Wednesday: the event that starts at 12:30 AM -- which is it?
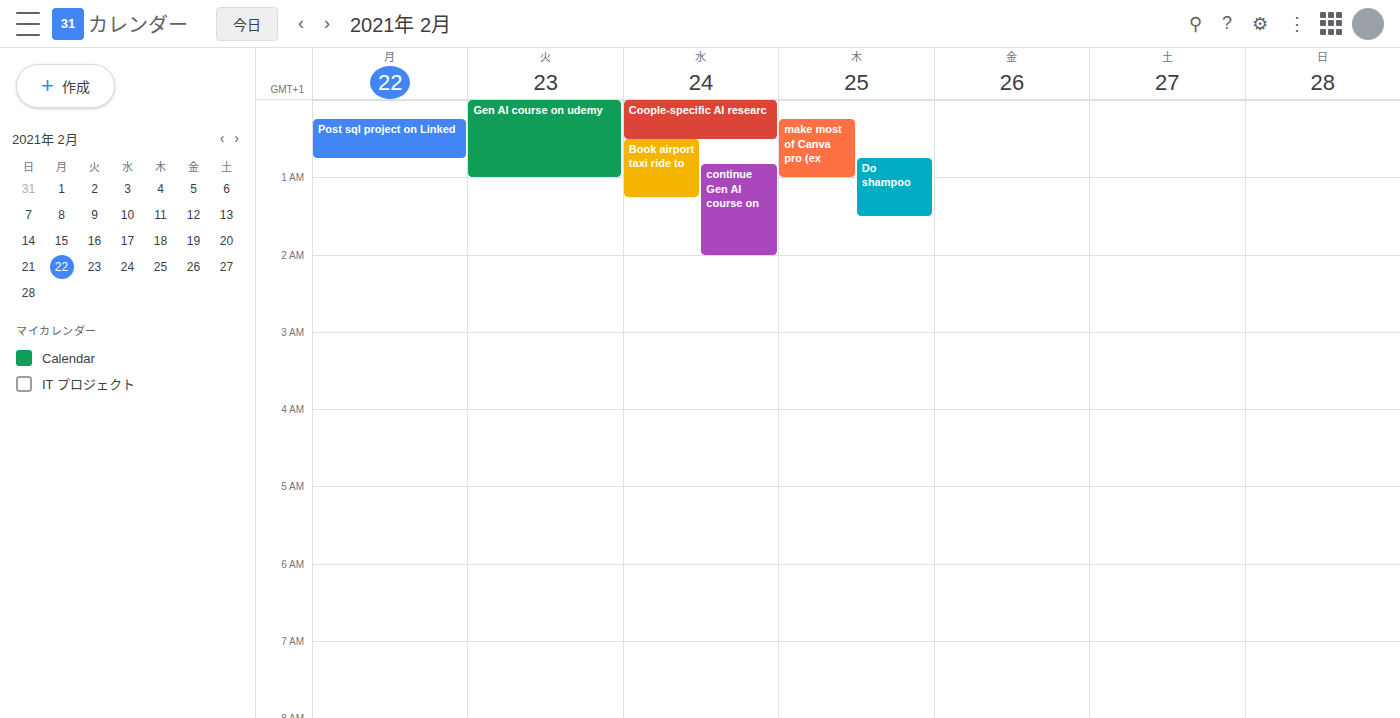
"Book airport taxi ride to"